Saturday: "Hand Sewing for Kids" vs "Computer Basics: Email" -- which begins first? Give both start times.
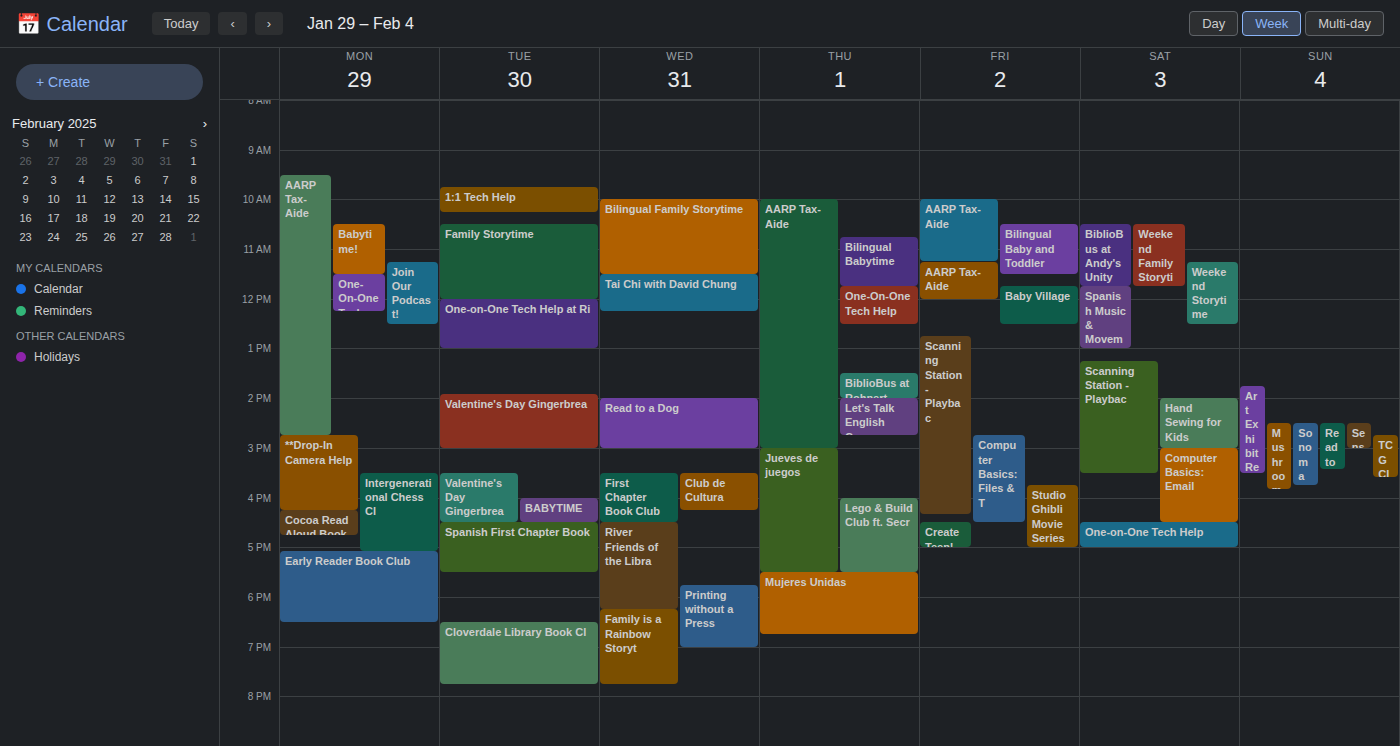
"Hand Sewing for Kids" 14:00; "Computer Basics: Email" 15:00.